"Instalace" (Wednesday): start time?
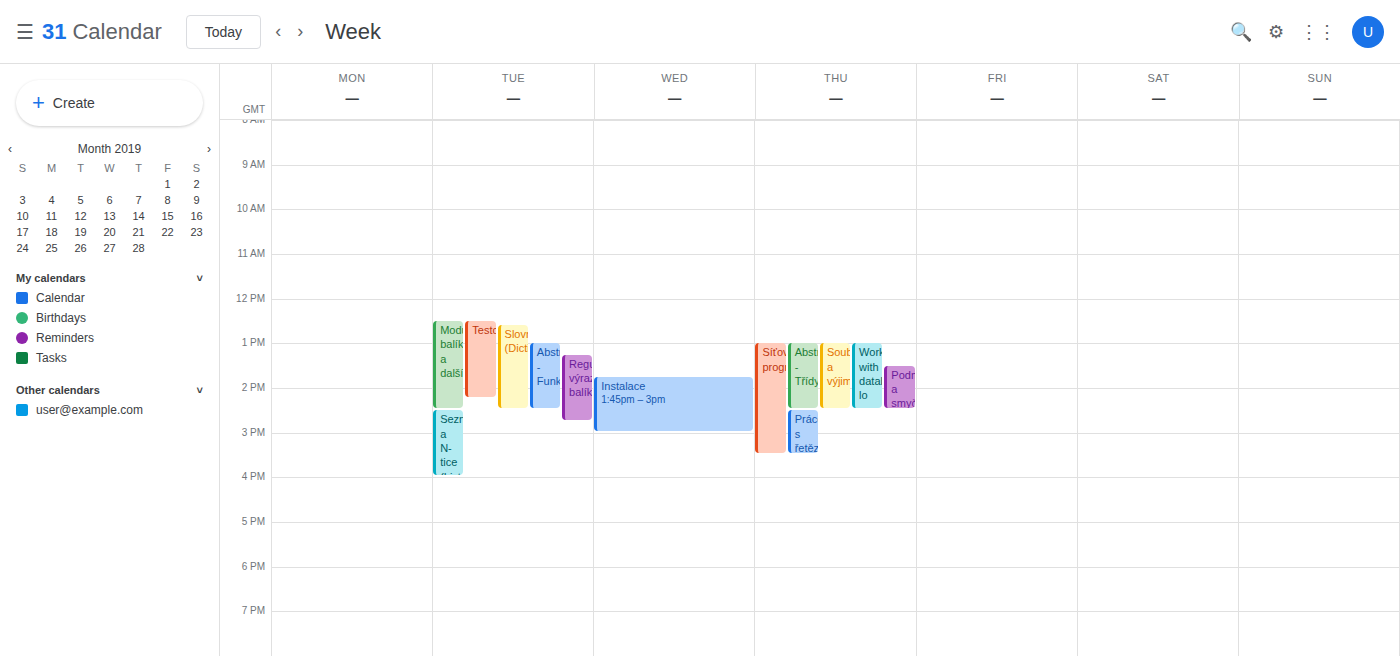
1:45 PM